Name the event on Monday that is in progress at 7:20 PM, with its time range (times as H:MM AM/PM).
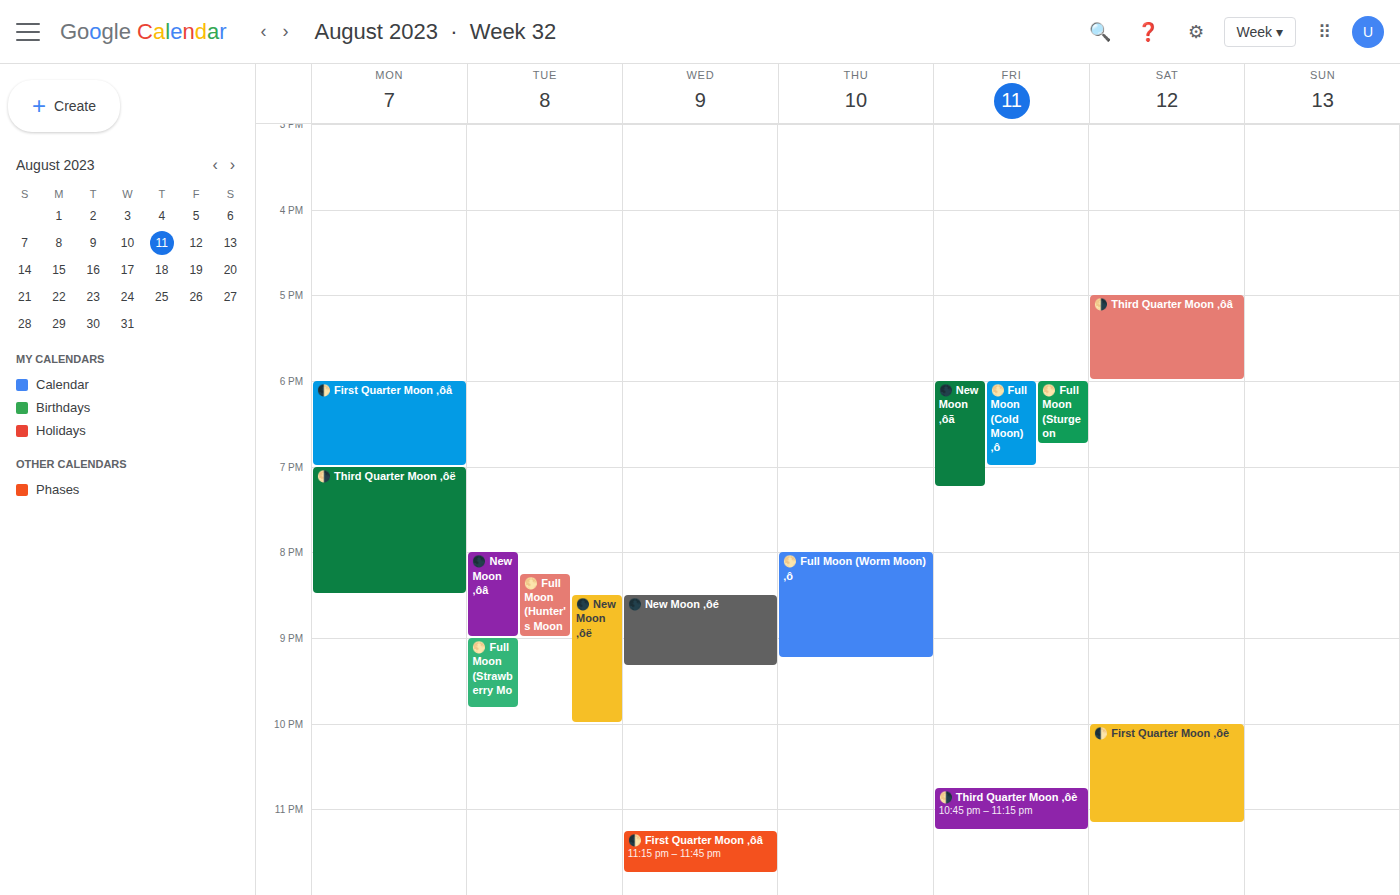
"🌗 Third Quarter Moon ‚ôë", 7:00 PM to 8:30 PM